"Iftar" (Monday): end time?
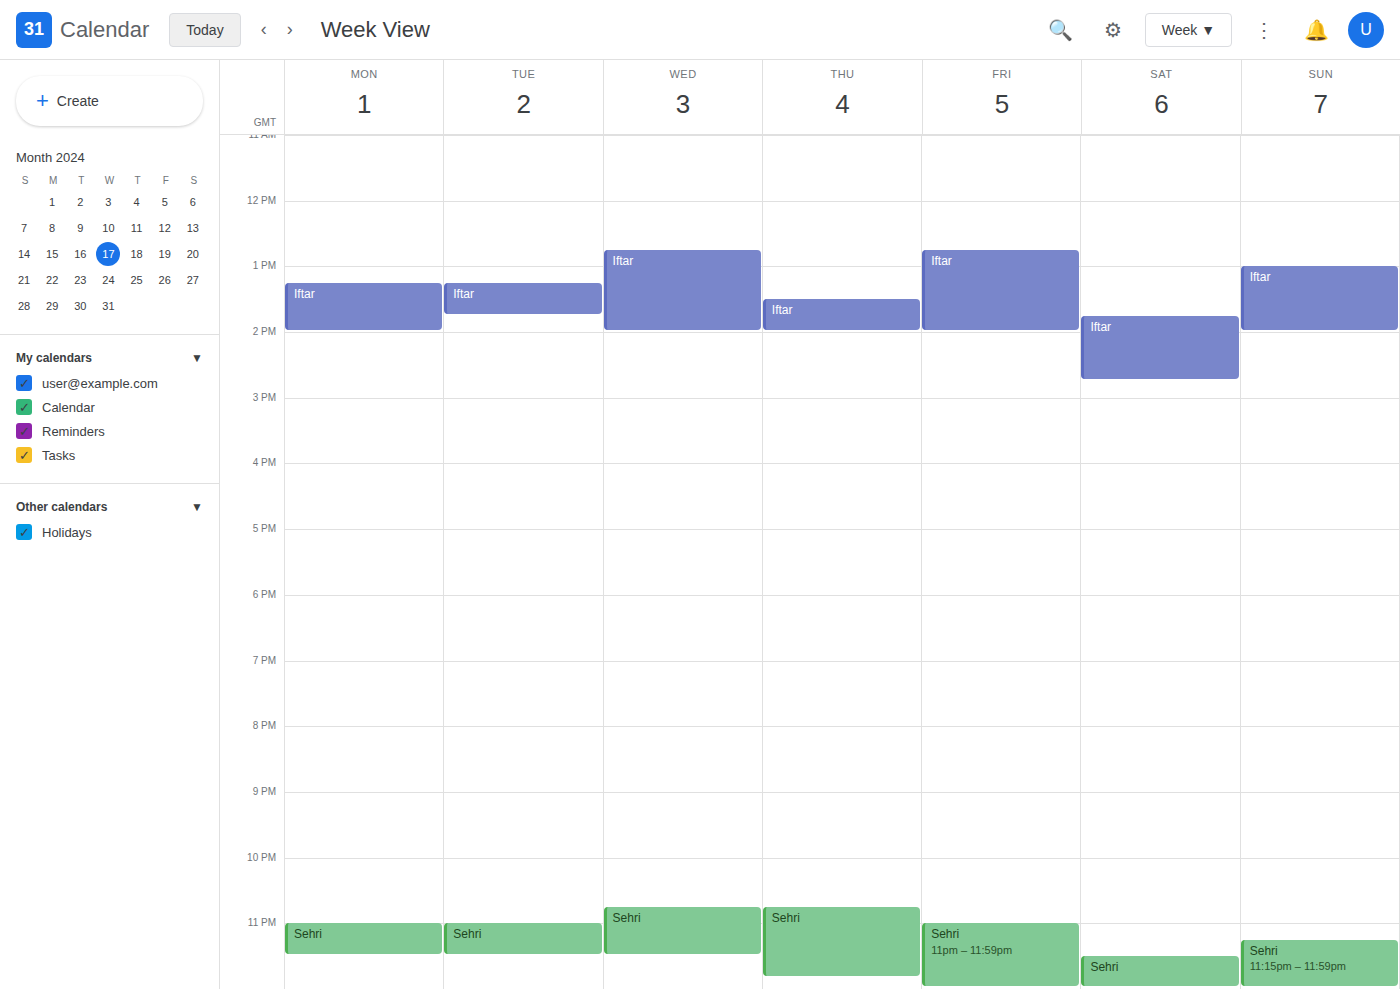
2:00 PM